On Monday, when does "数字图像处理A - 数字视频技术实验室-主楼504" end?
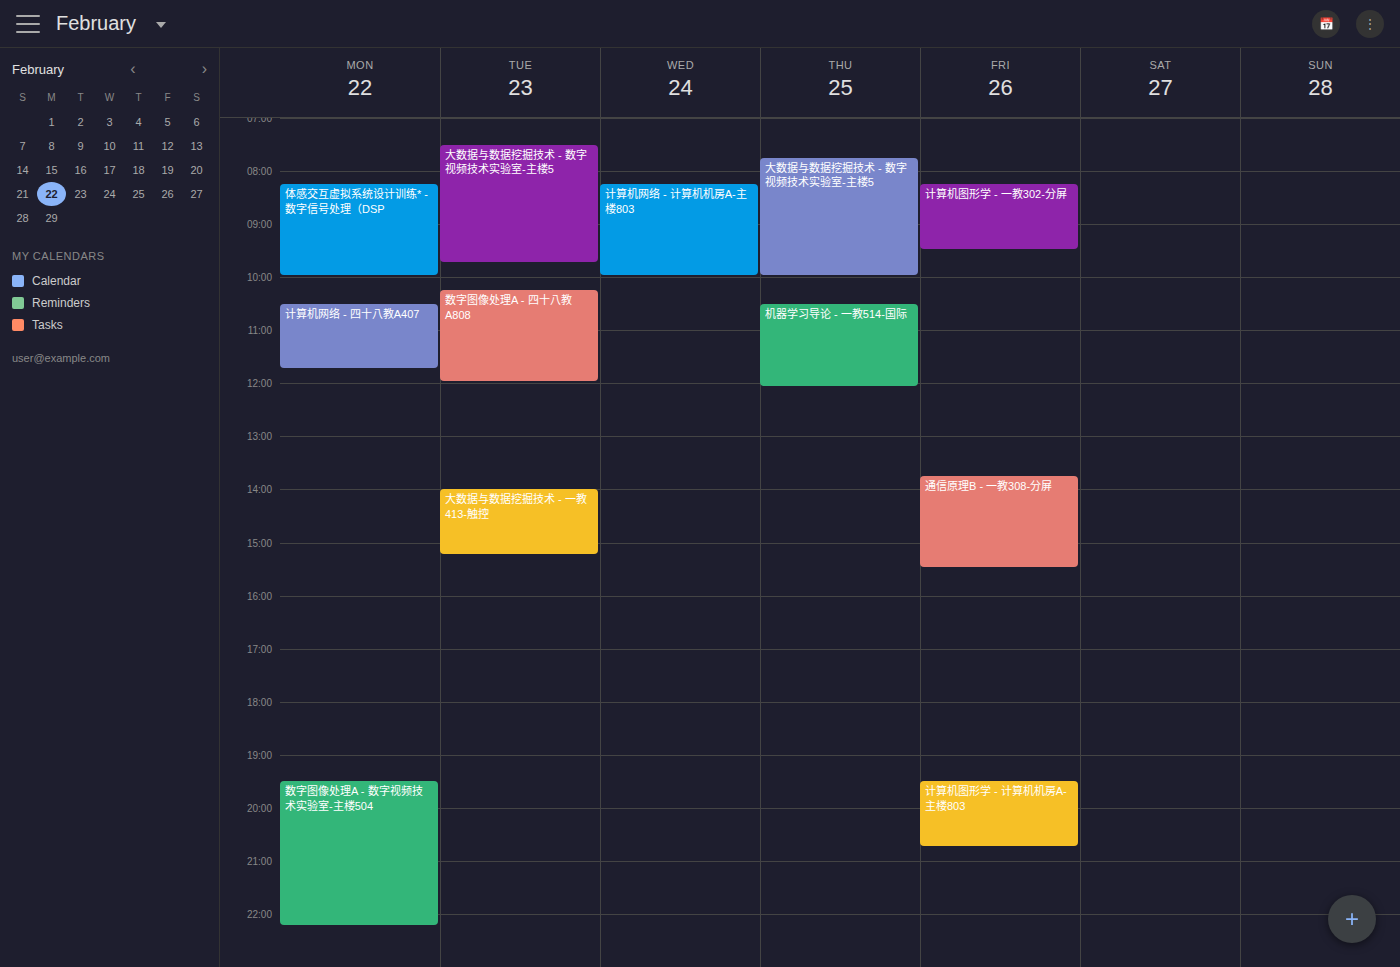
10:15 PM